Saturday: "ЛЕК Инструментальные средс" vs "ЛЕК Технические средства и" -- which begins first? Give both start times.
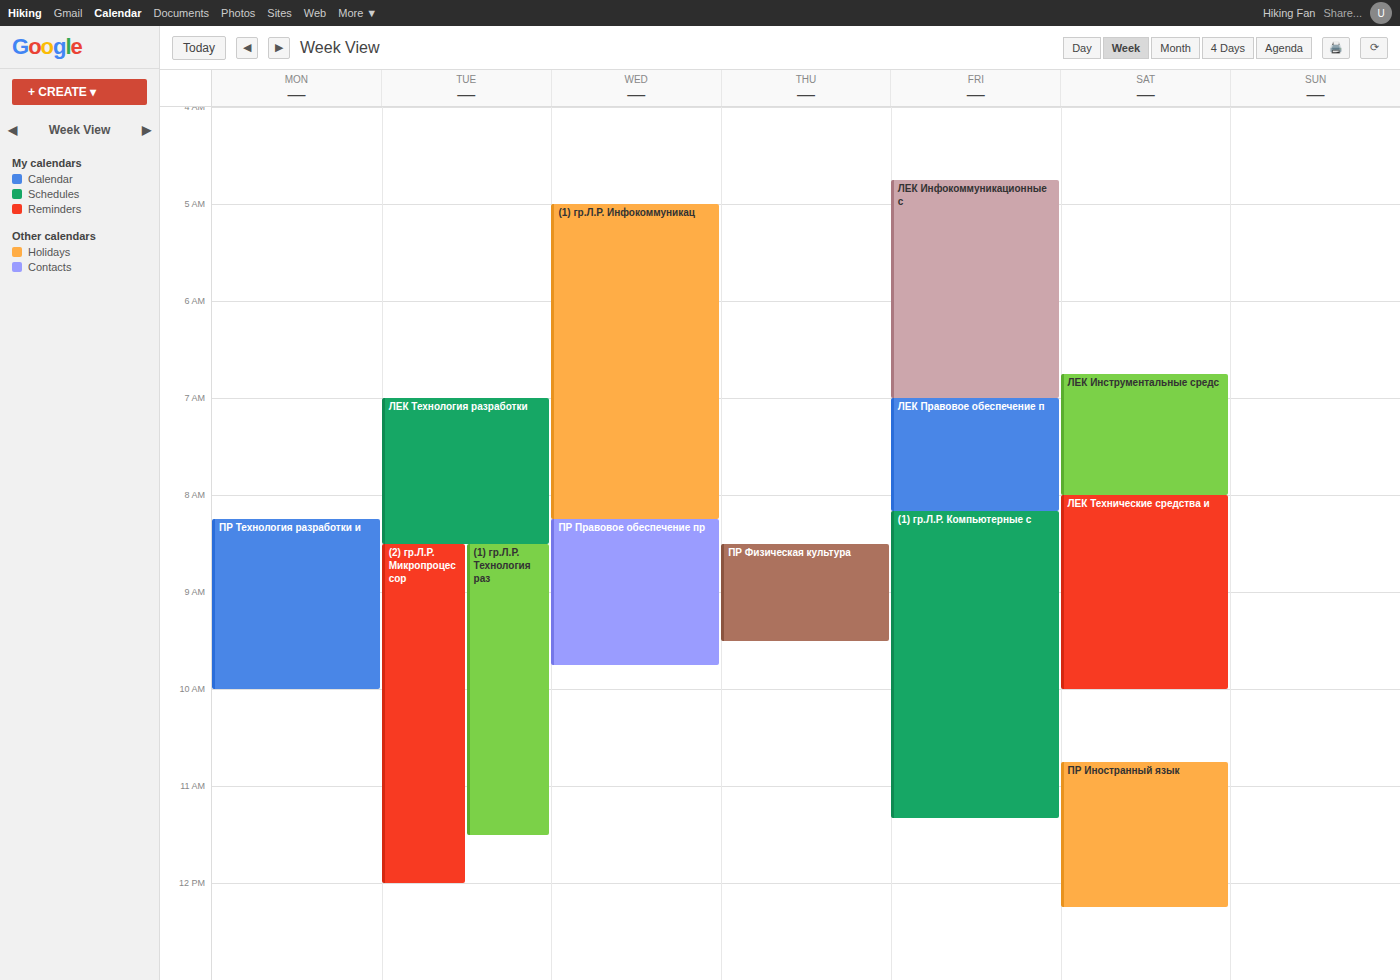
"ЛЕК Инструментальные средс" 6:45 AM; "ЛЕК Технические средства и" 8:00 AM.